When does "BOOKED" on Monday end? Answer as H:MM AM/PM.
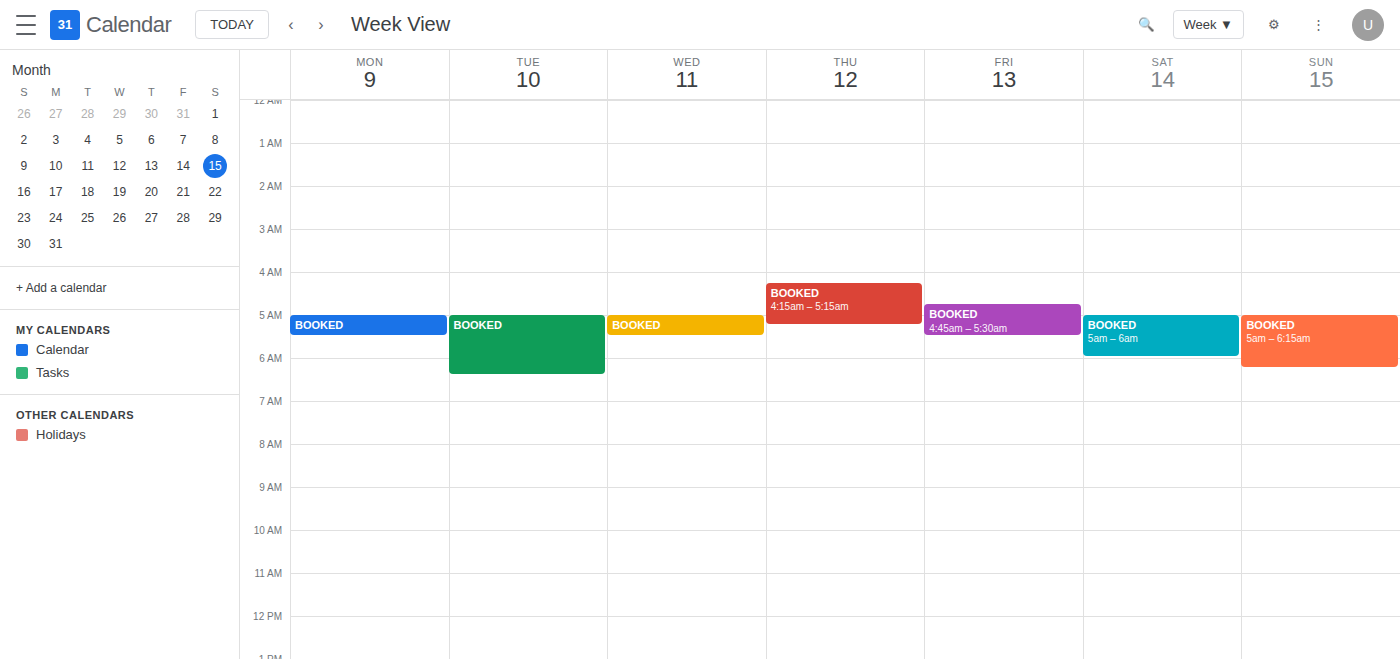
5:30 AM